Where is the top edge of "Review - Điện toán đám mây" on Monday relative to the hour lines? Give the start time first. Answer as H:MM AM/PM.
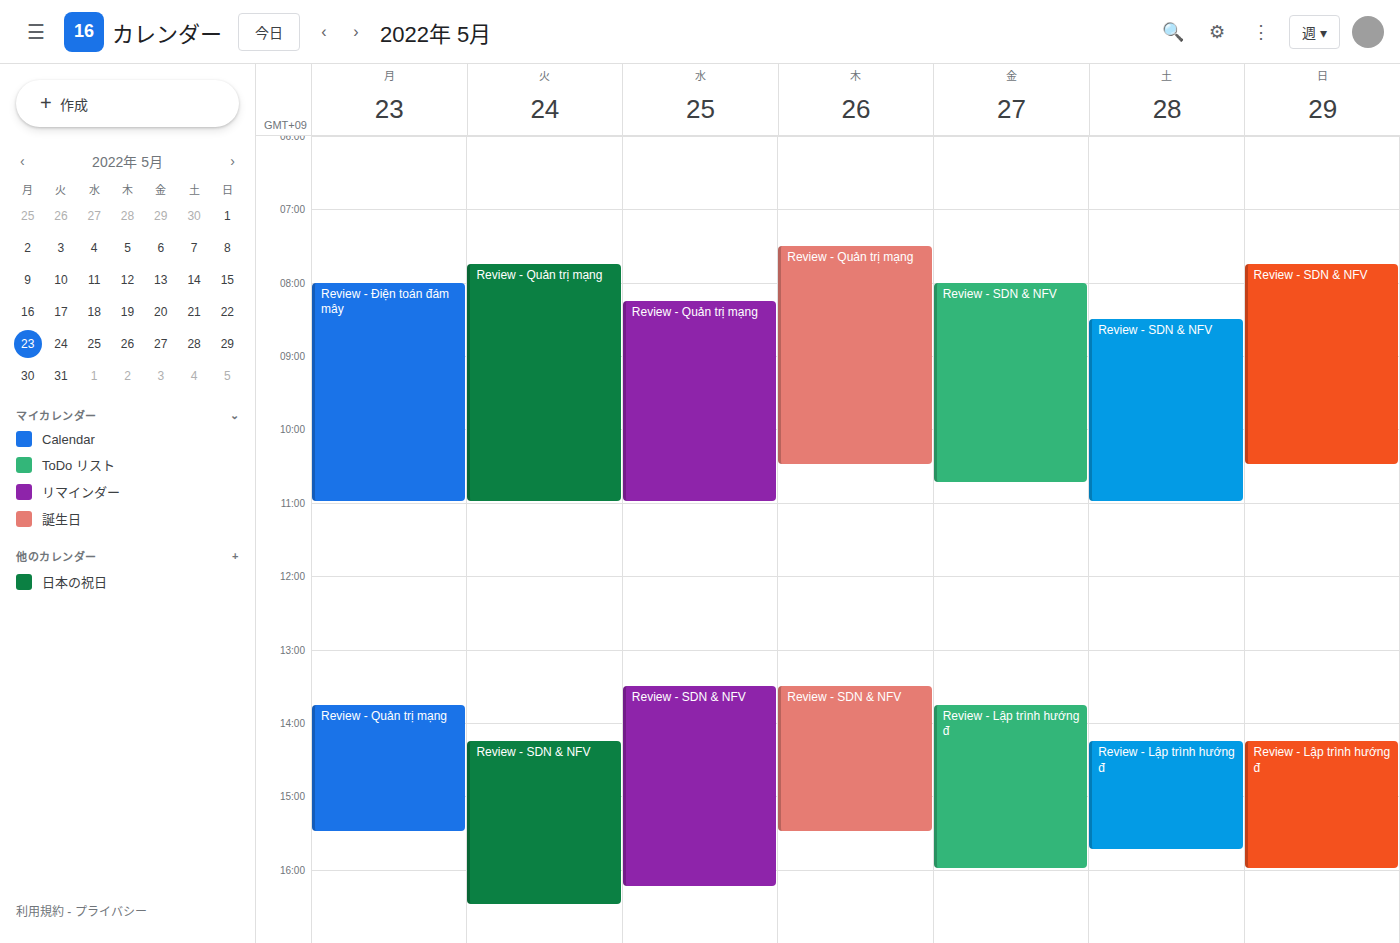
8:00 AM -- exactly on the 8 AM line.